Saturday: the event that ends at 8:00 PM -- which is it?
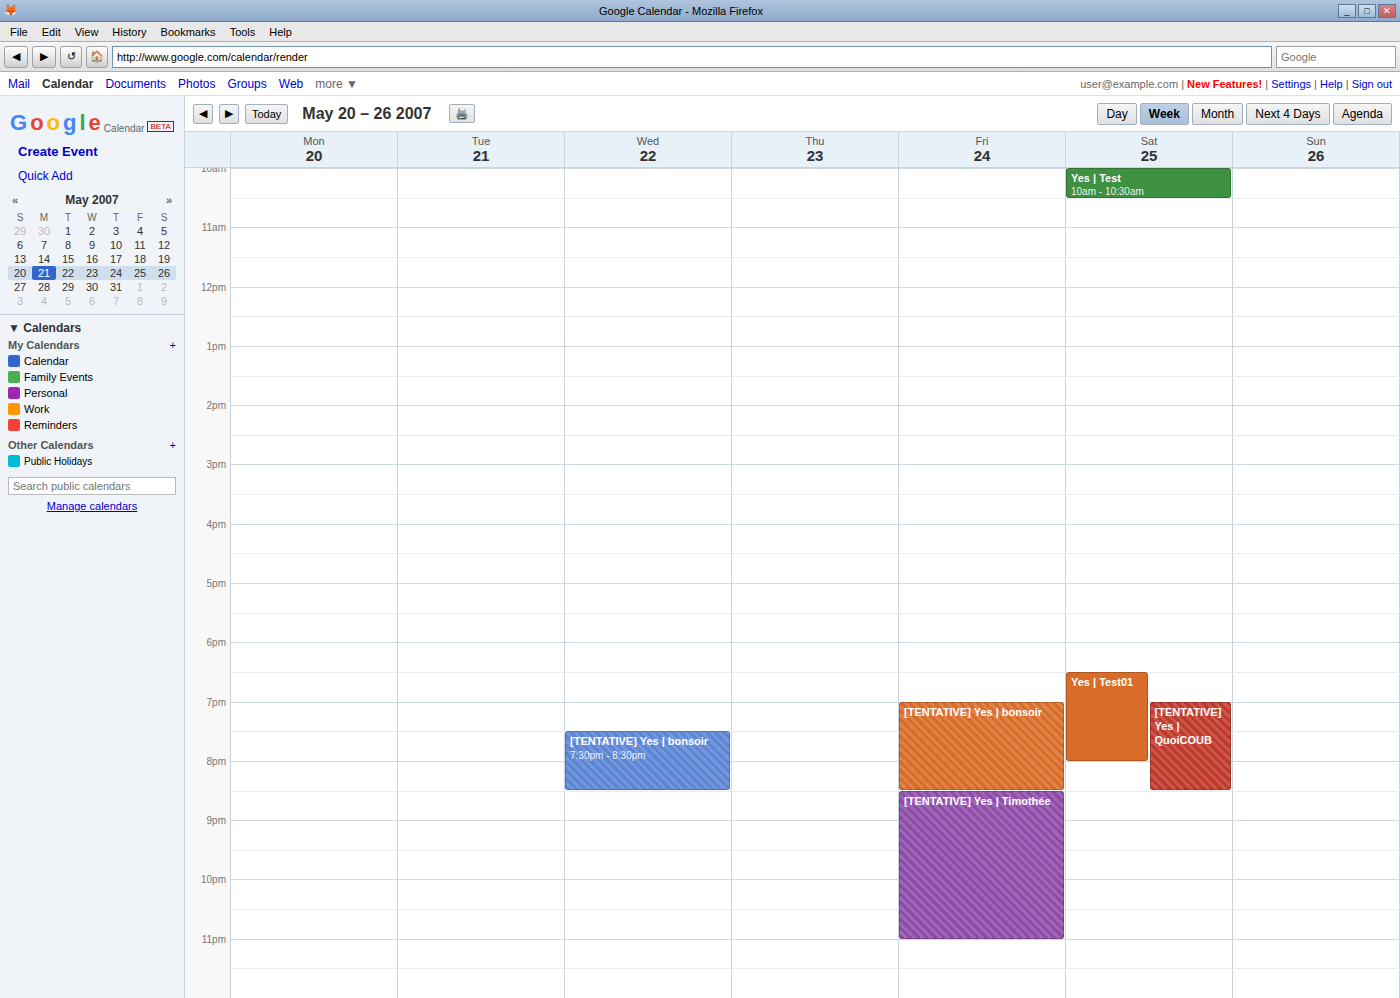
"Yes | Test01"